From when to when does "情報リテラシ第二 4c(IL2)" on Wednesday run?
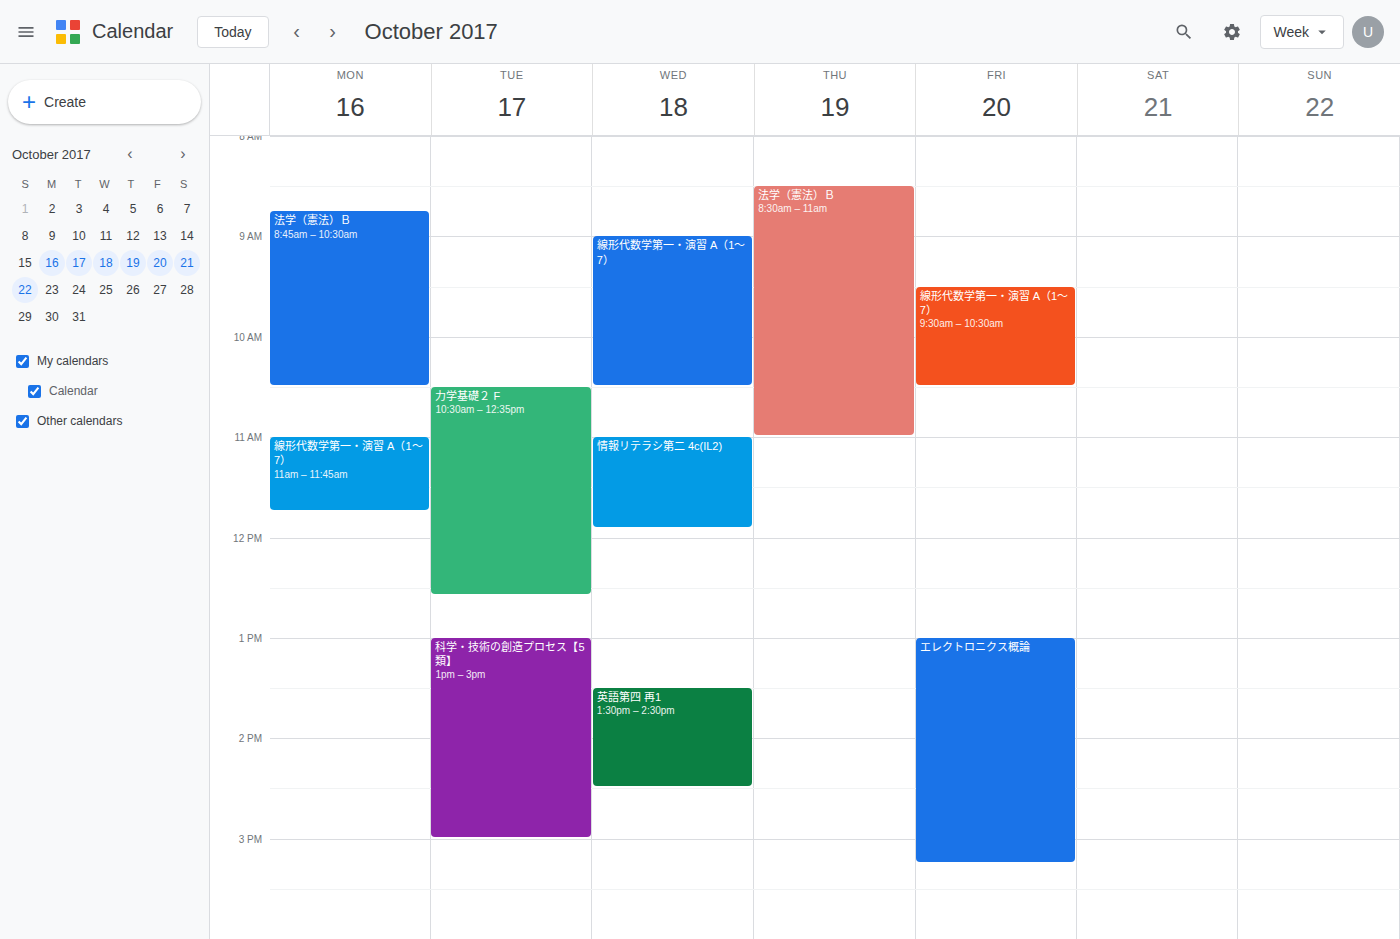
11:00 AM to 11:55 AM